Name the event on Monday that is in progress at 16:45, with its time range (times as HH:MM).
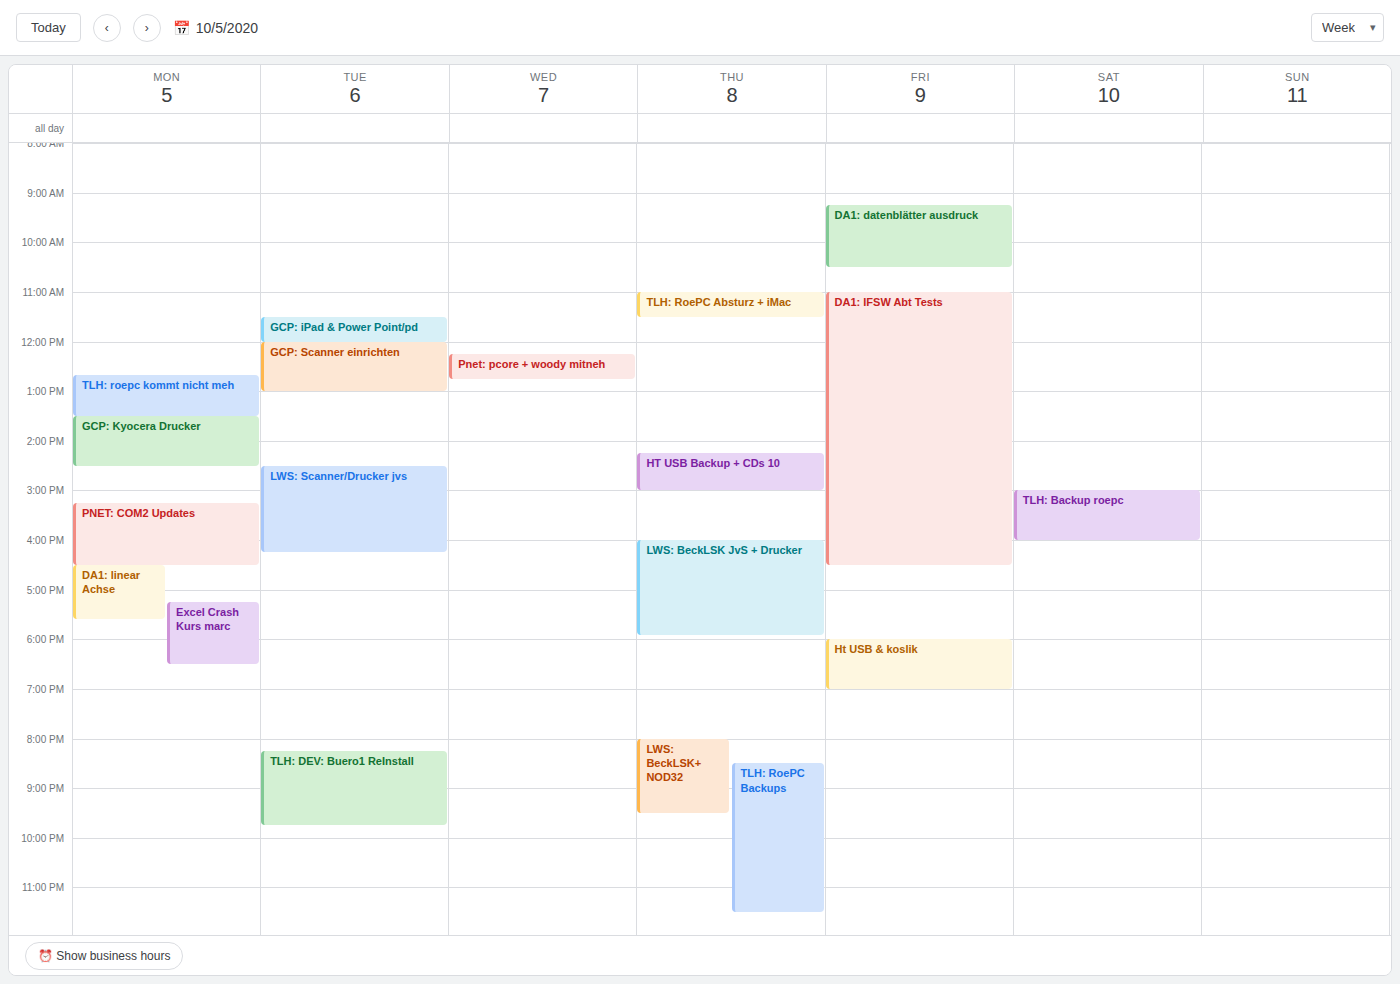
"DA1: linear Achse", 16:30 to 17:35